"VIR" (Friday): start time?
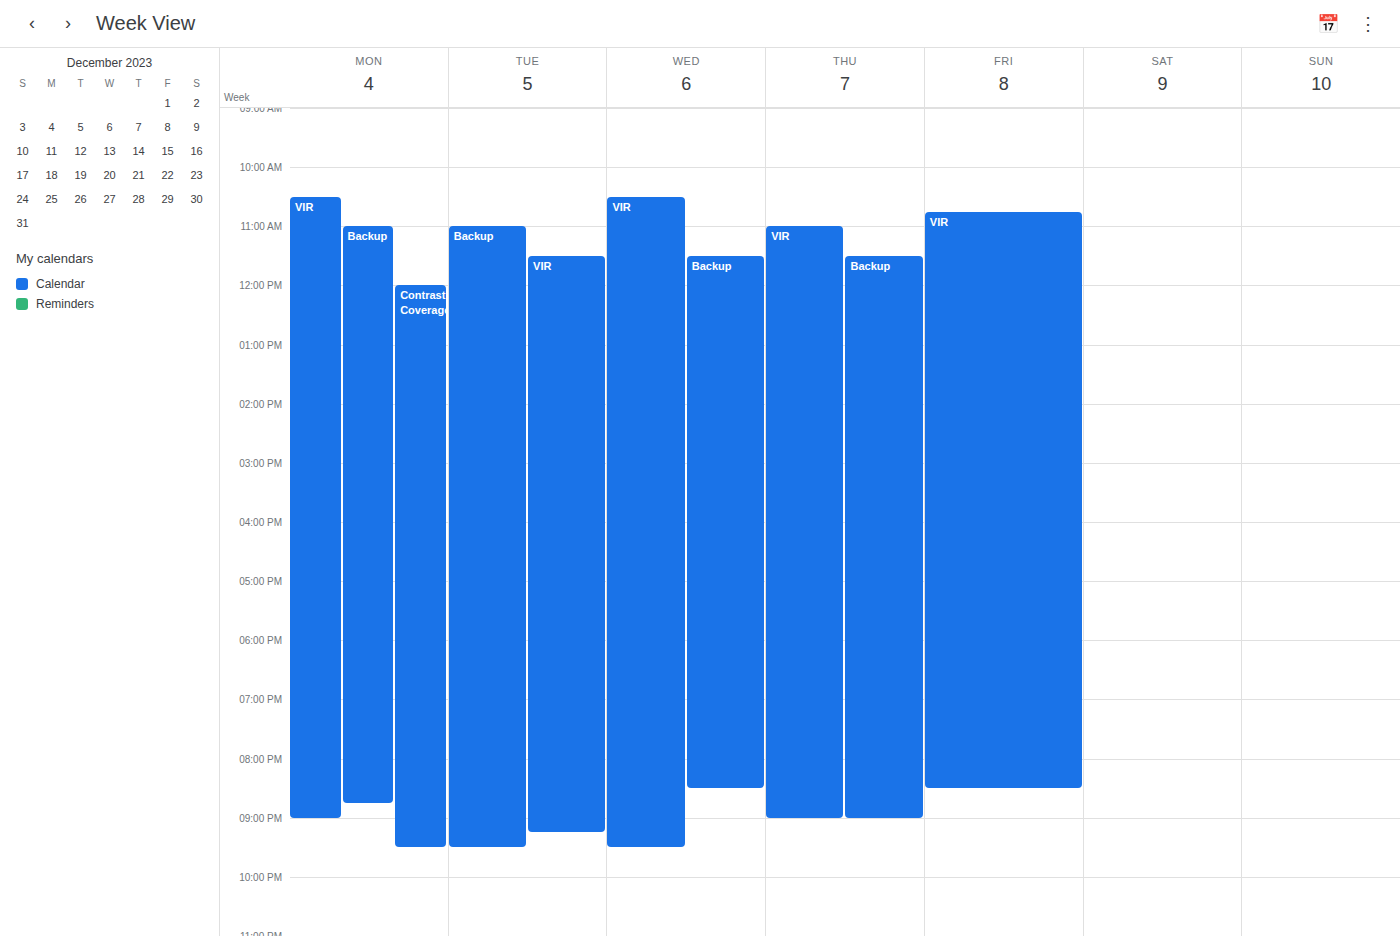
10:45